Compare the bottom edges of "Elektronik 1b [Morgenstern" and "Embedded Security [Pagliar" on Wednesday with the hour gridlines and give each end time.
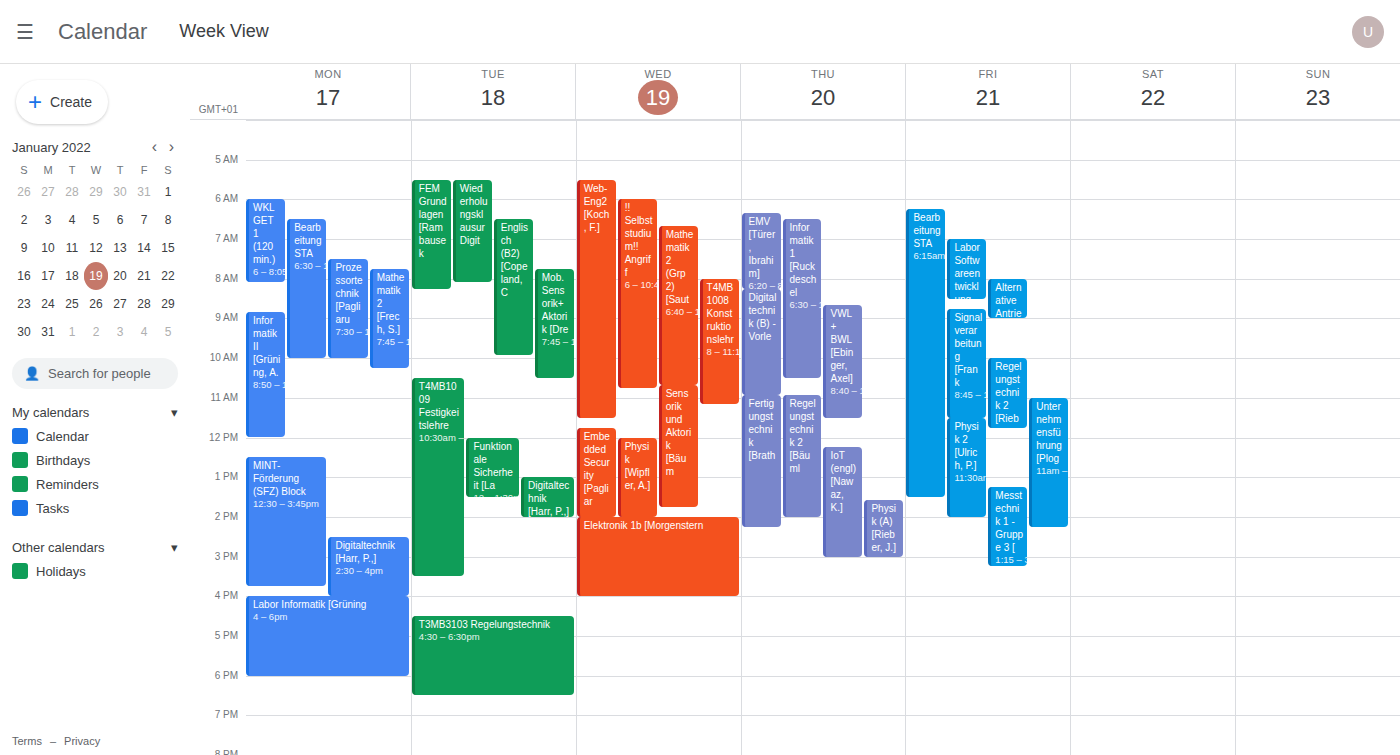
"Elektronik 1b [Morgenstern": 16:00, exactly on the 16:00 line. "Embedded Security [Pagliar": 14:00, exactly on the 14:00 line.